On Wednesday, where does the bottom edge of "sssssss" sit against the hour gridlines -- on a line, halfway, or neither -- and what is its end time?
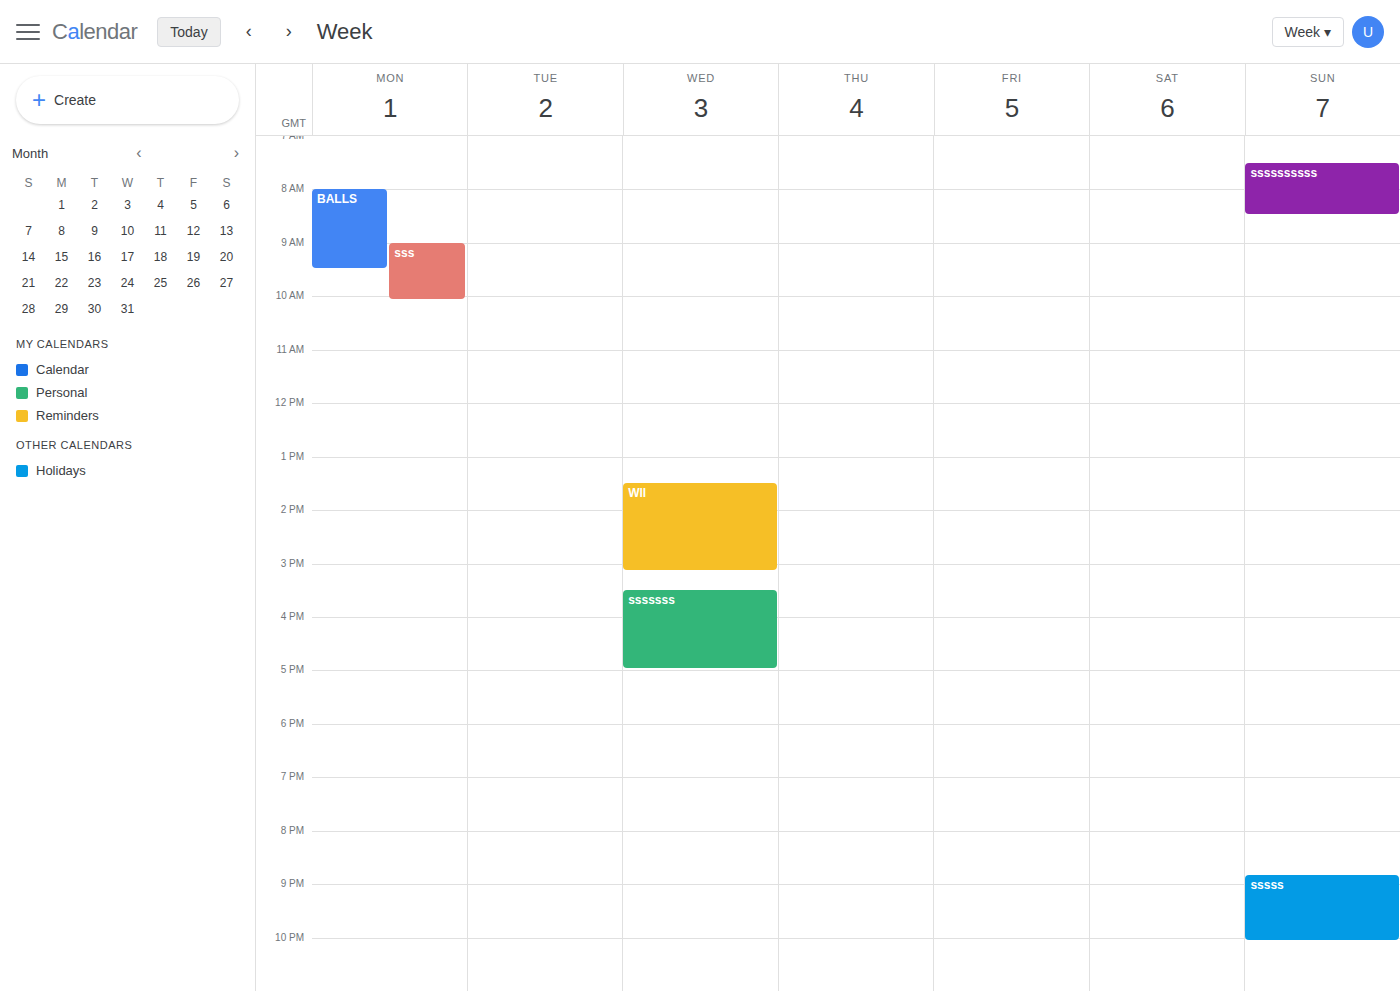
5:00 PM -- exactly on the 5 PM line.